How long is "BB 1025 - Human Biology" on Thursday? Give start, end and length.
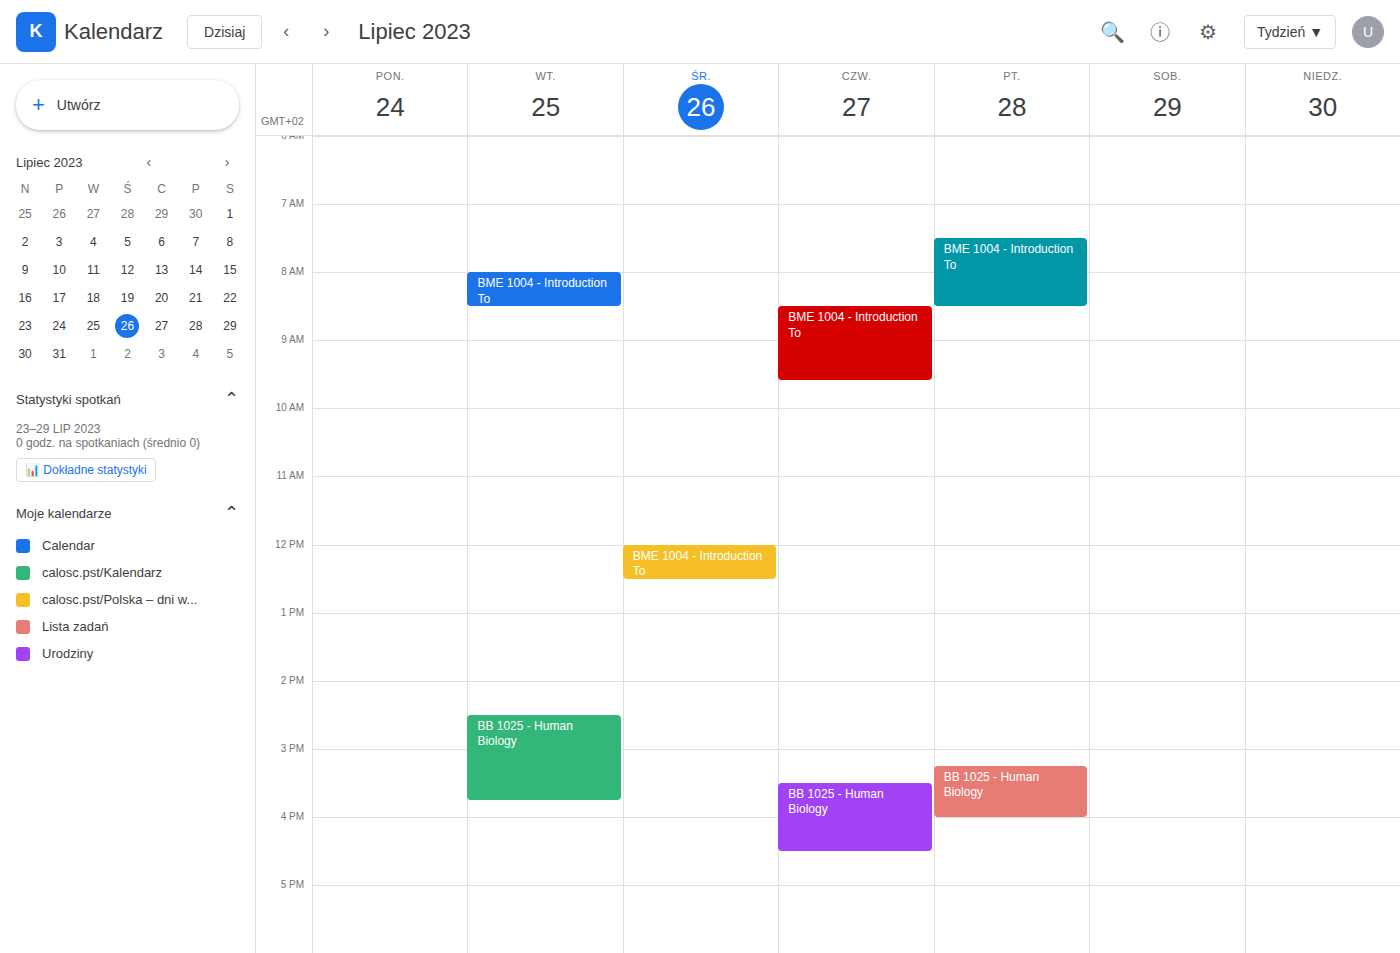
3:30 PM to 4:30 PM, 1 hour